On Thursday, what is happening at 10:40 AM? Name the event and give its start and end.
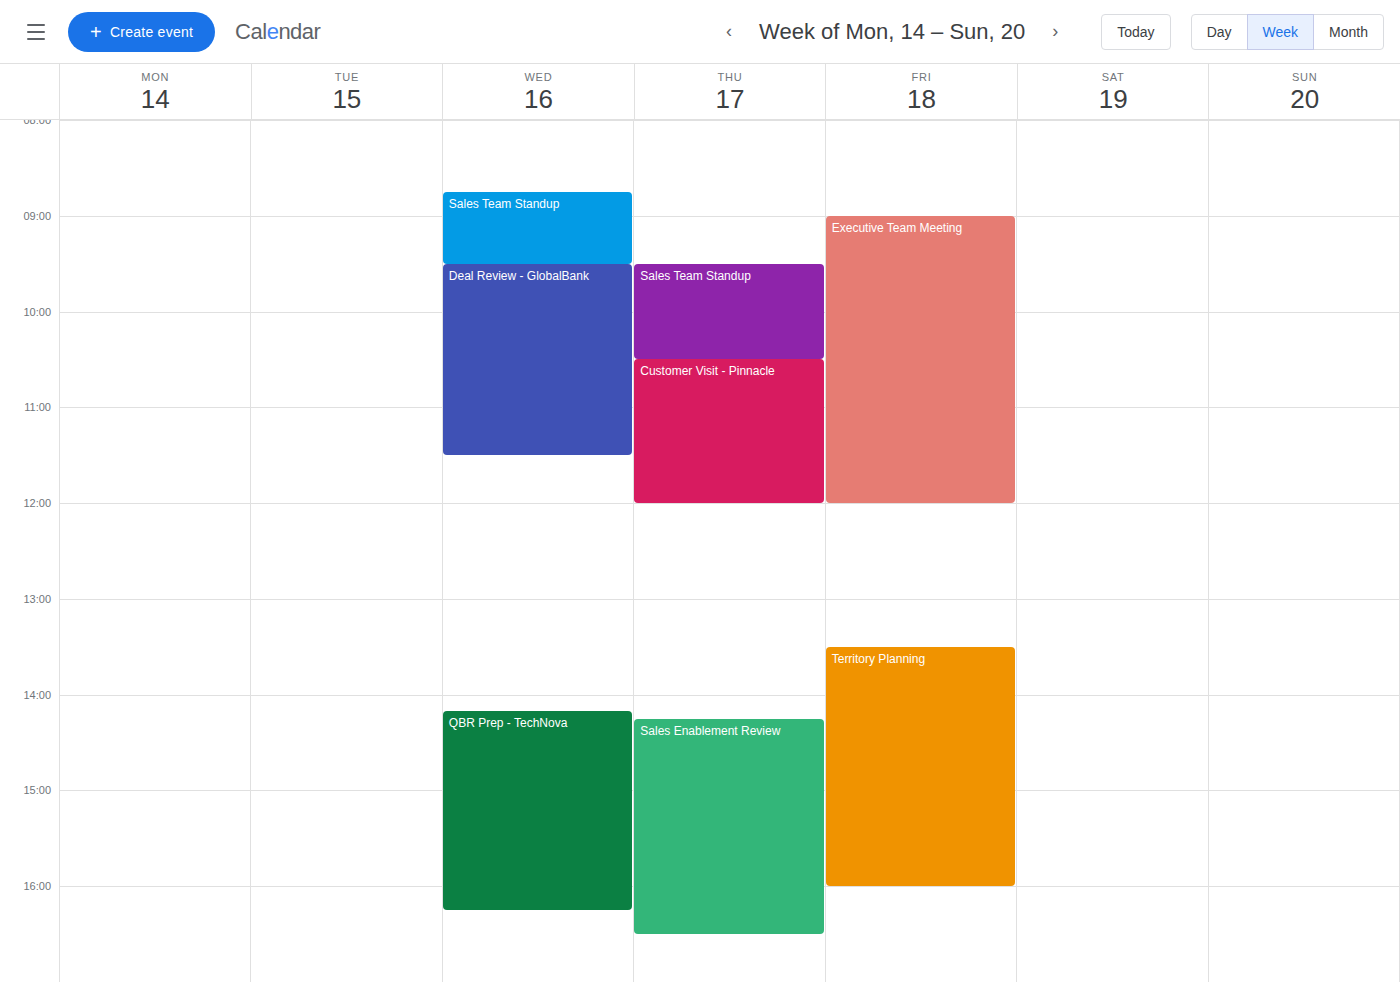
"Customer Visit - Pinnacle", 10:30 AM to 12:00 PM